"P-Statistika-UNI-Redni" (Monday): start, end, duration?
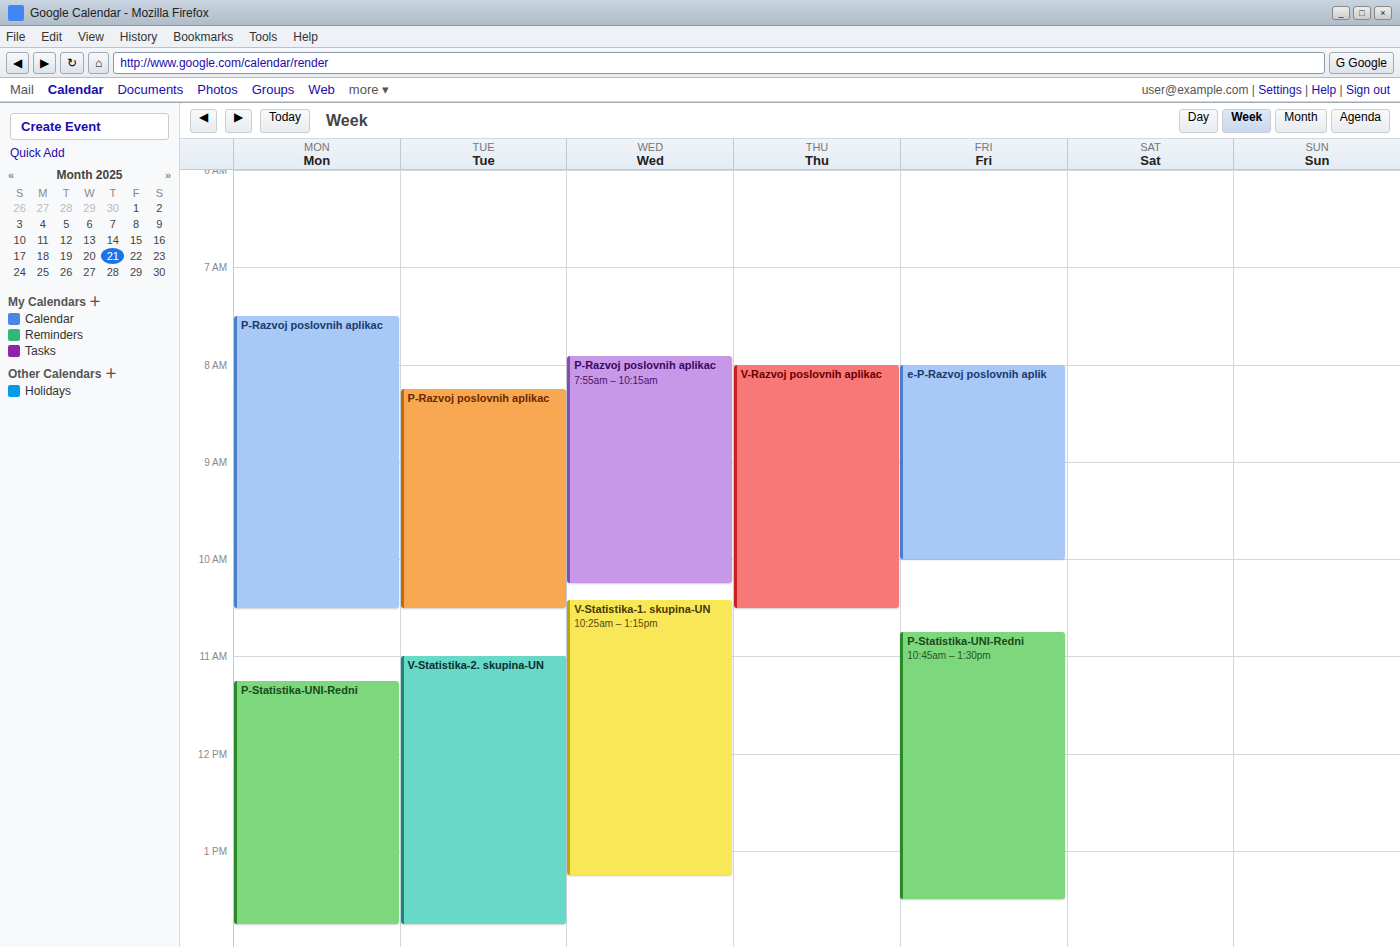
11:15 AM to 1:45 PM, 2 hours 30 minutes